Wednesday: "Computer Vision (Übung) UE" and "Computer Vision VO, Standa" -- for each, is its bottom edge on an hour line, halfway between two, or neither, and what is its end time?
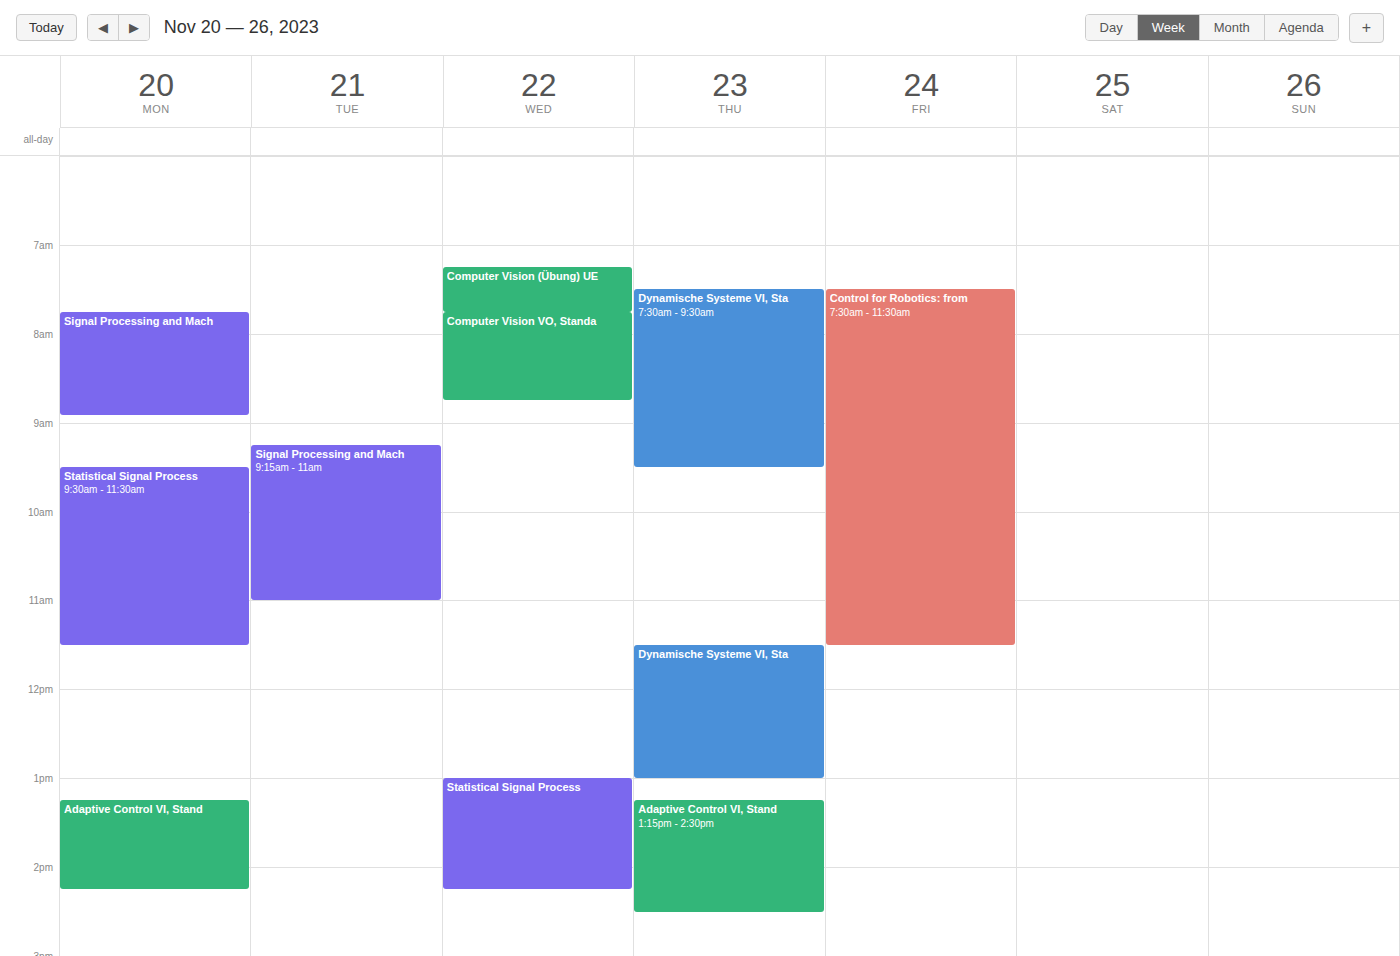
"Computer Vision (Übung) UE": 7:45 AM, neither: three quarters of the way from the 7 AM line to the 8 AM line. "Computer Vision VO, Standa": 8:45 AM, neither: three quarters of the way from the 8 AM line to the 9 AM line.